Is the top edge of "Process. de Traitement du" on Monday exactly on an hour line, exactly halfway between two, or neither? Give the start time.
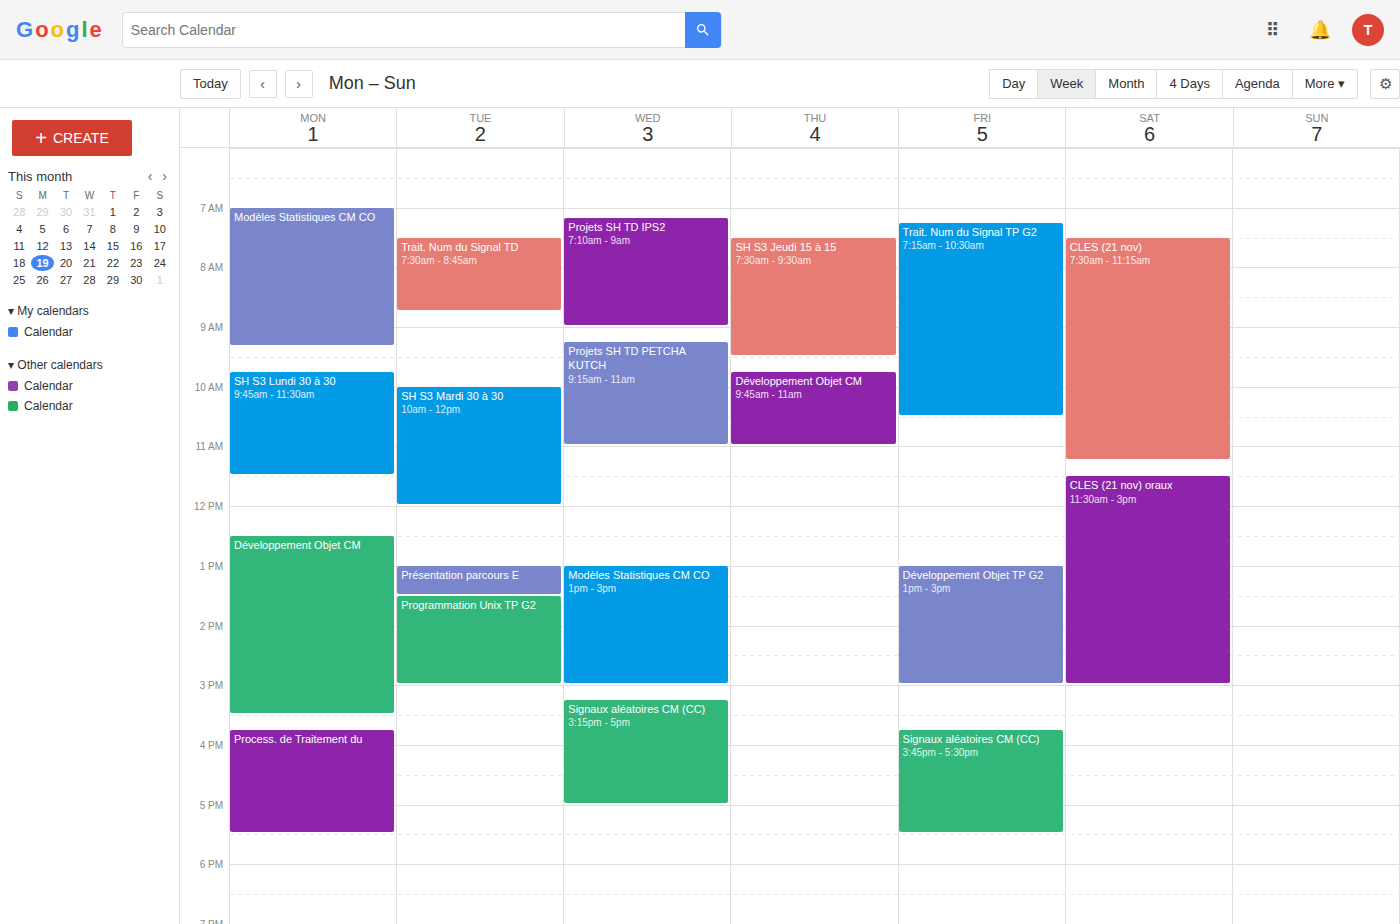
3:45 PM -- neither: three quarters of the way from the 3 PM line to the 4 PM line.